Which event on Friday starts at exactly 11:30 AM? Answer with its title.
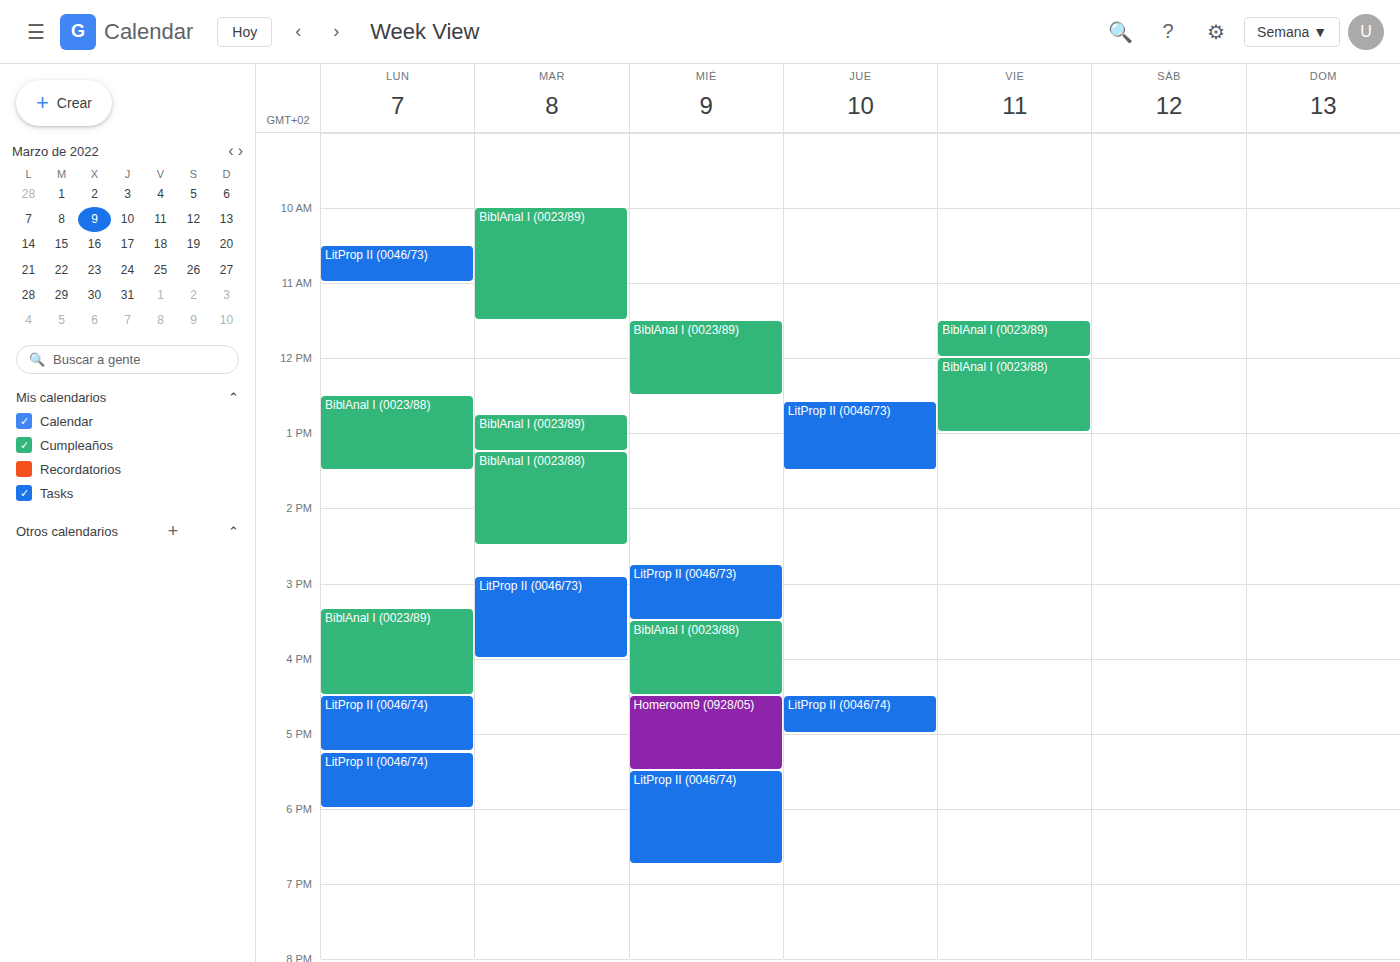
"BiblAnal I (0023/89)"